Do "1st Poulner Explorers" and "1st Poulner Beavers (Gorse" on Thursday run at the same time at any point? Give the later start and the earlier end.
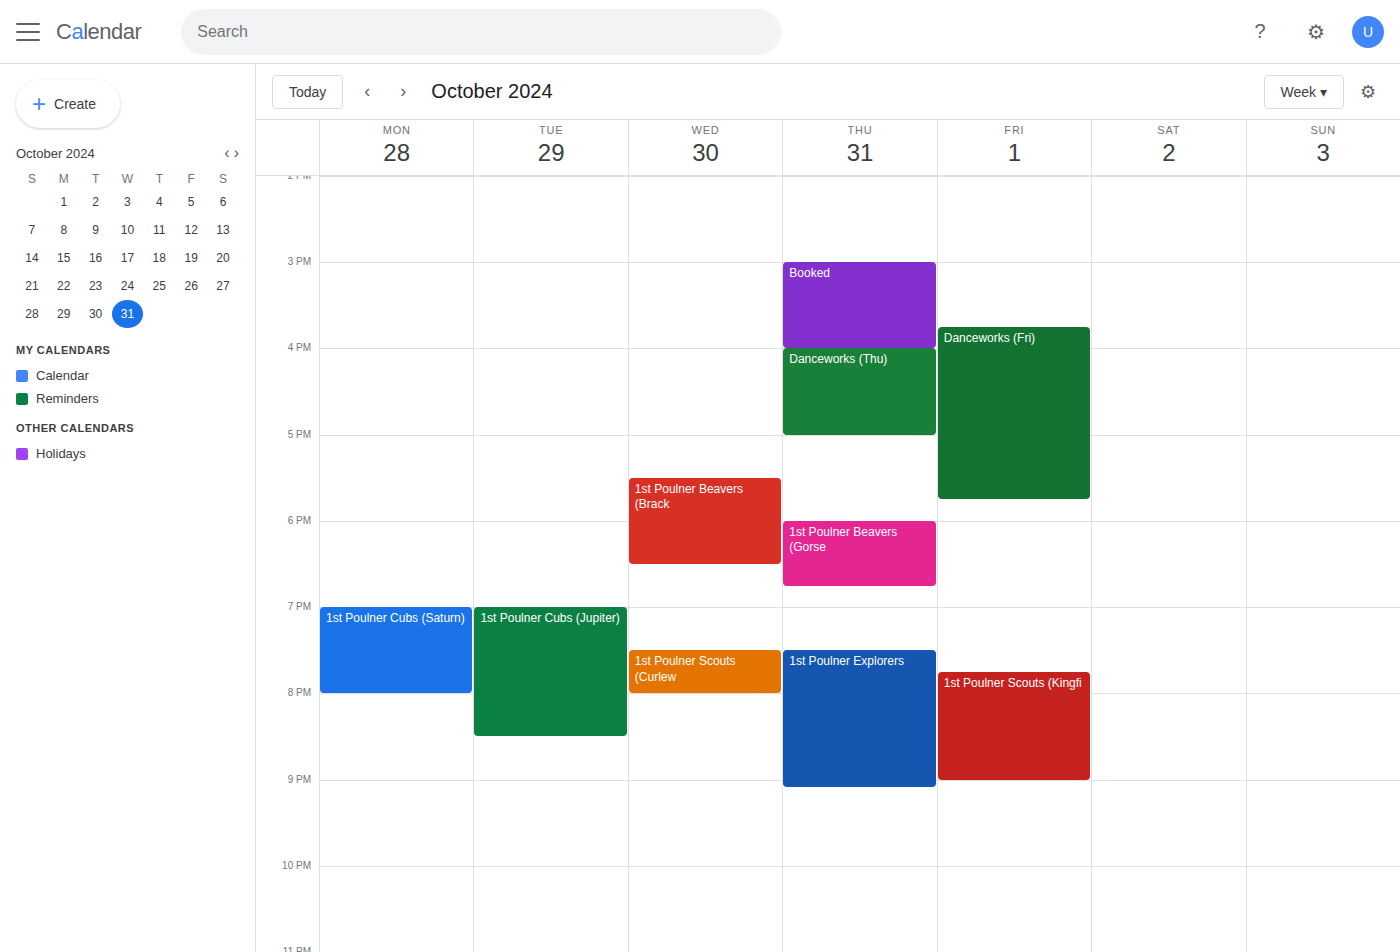
"1st Poulner Beavers (Gorse" ends at 18:45 and "1st Poulner Explorers" starts at 19:30 -- no overlap.